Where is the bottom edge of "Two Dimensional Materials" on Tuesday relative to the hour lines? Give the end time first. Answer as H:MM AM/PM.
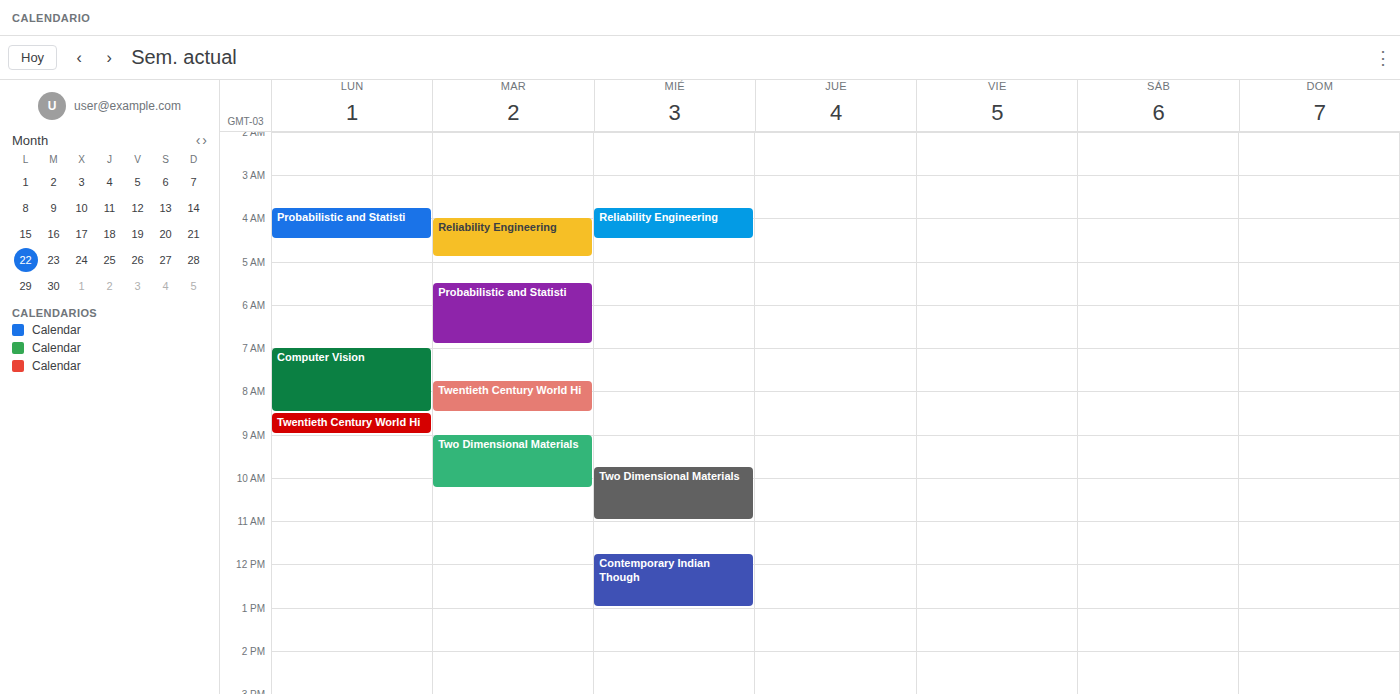
10:15 AM -- neither: a quarter of the way from the 10 AM line to the 11 AM line.